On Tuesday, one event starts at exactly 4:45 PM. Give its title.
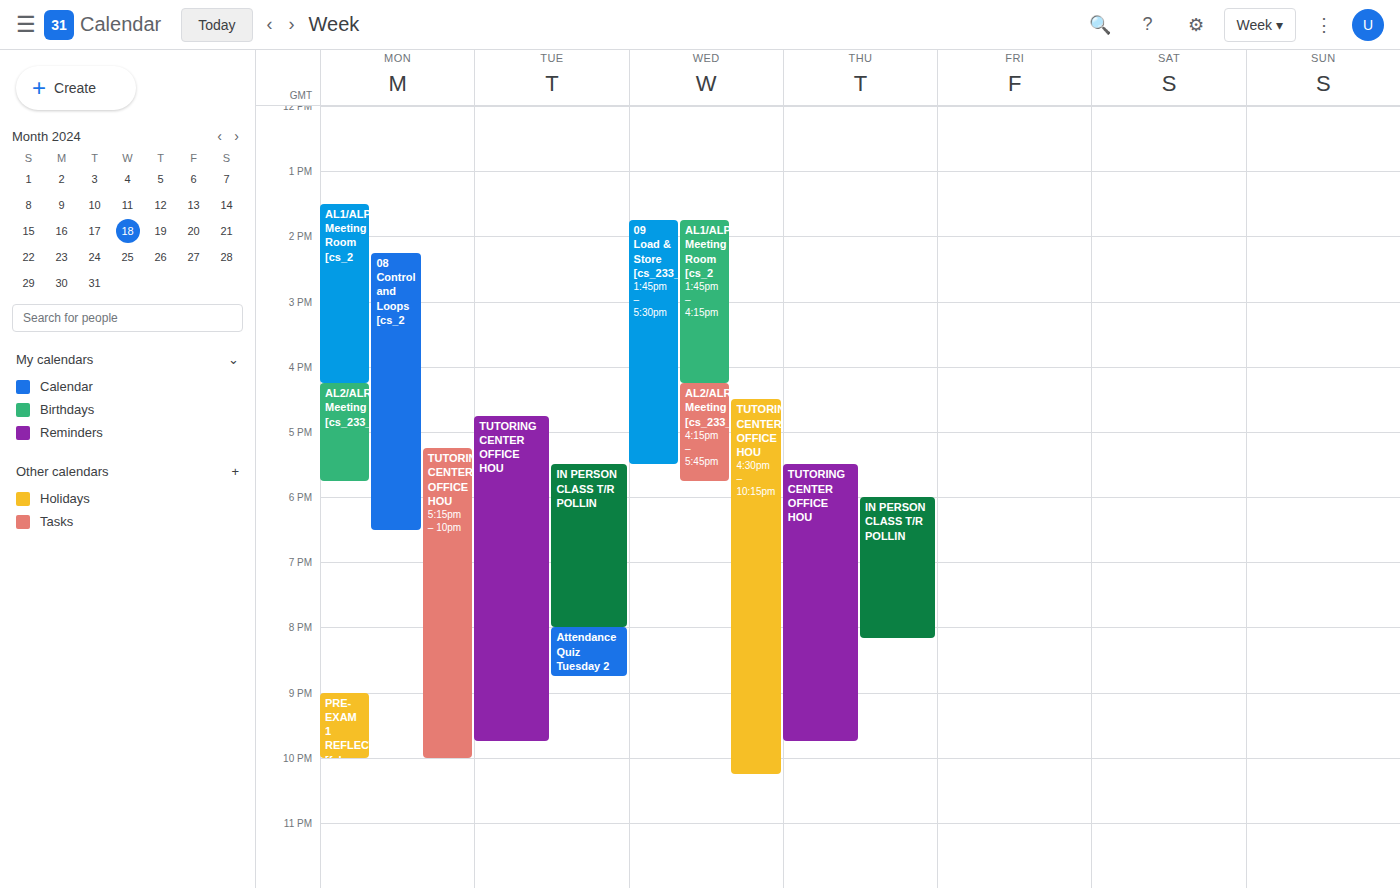
"TUTORING CENTER OFFICE HOU"